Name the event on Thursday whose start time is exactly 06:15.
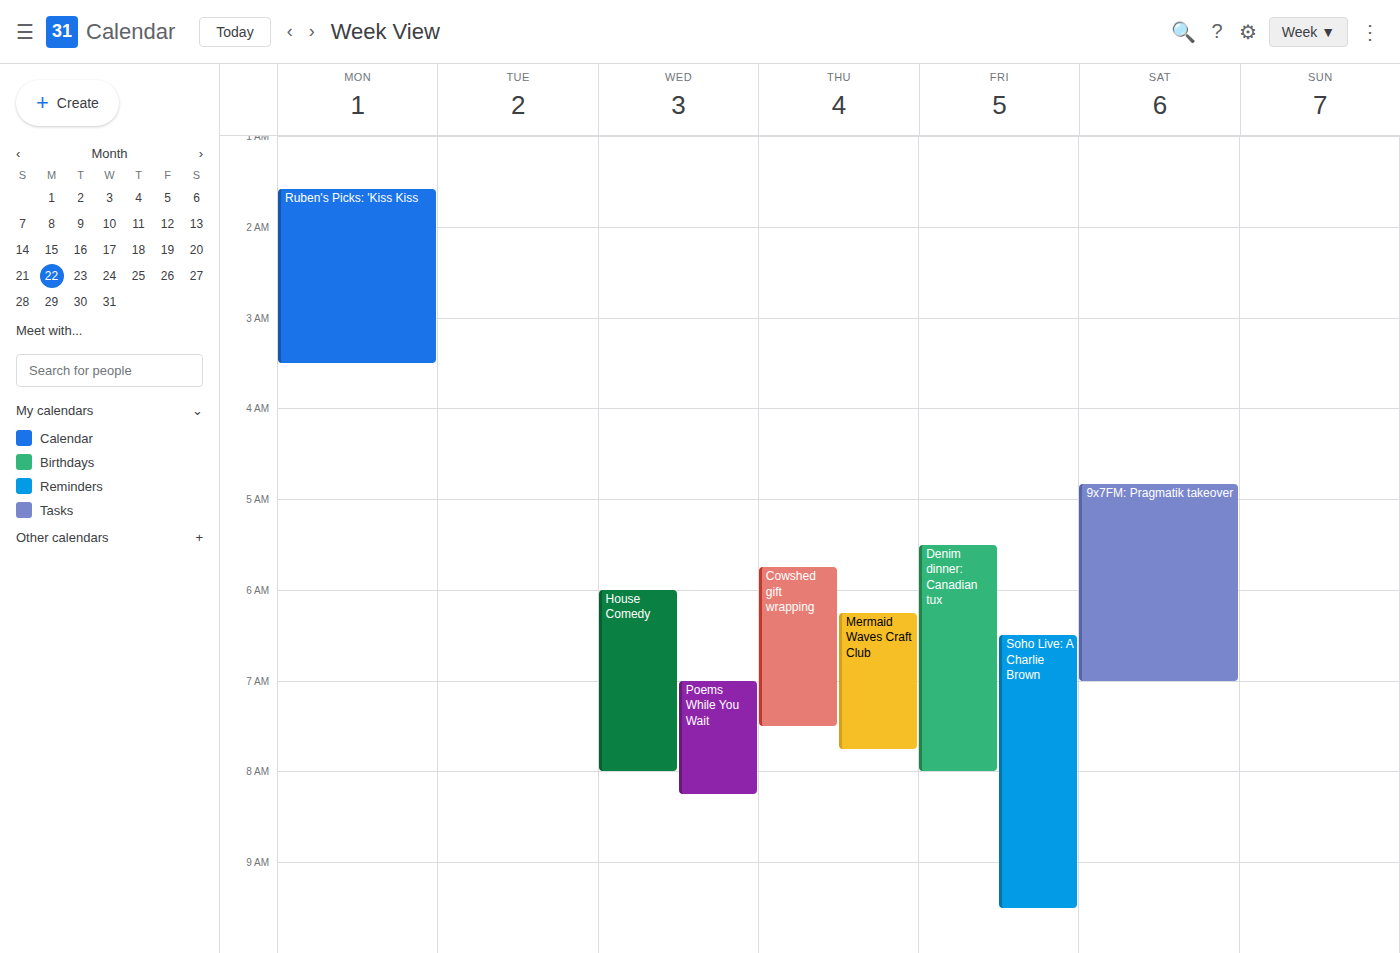
"Mermaid Waves Craft Club"